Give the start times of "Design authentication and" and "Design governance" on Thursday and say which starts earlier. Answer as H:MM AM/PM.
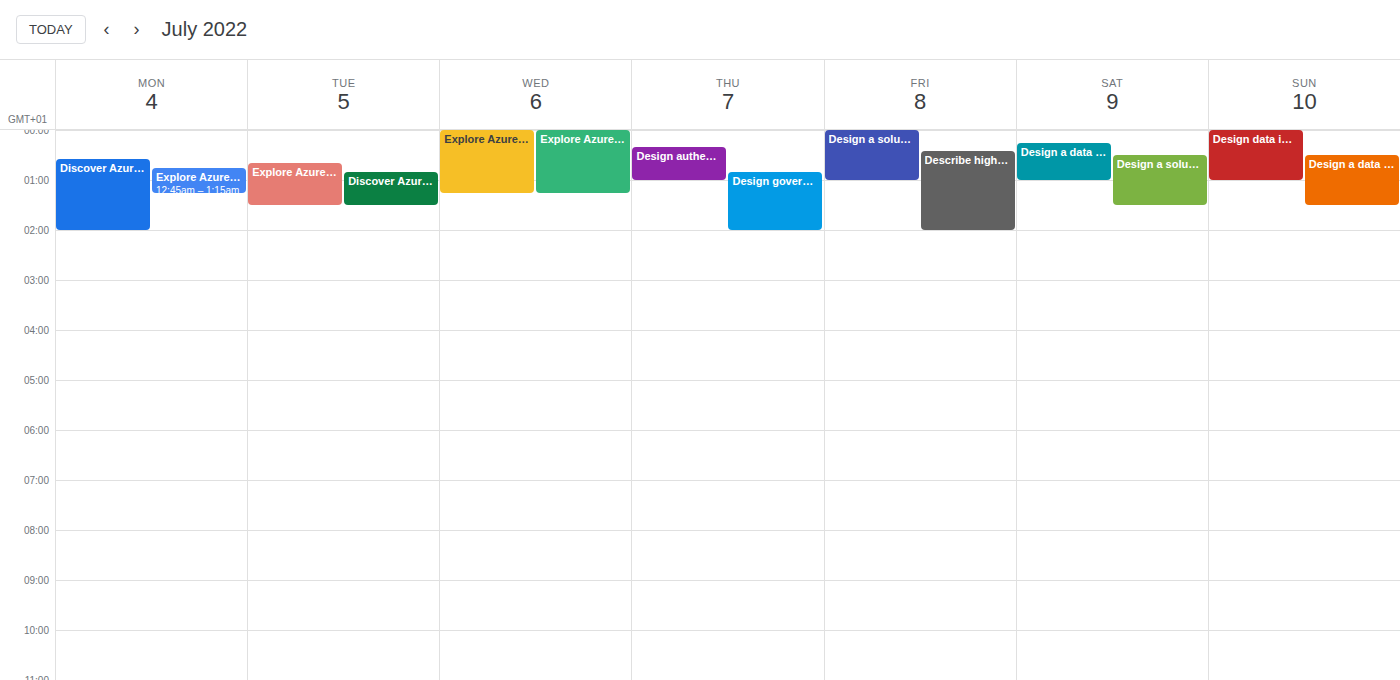
"Design authentication and" 12:20 AM; "Design governance" 12:50 AM.